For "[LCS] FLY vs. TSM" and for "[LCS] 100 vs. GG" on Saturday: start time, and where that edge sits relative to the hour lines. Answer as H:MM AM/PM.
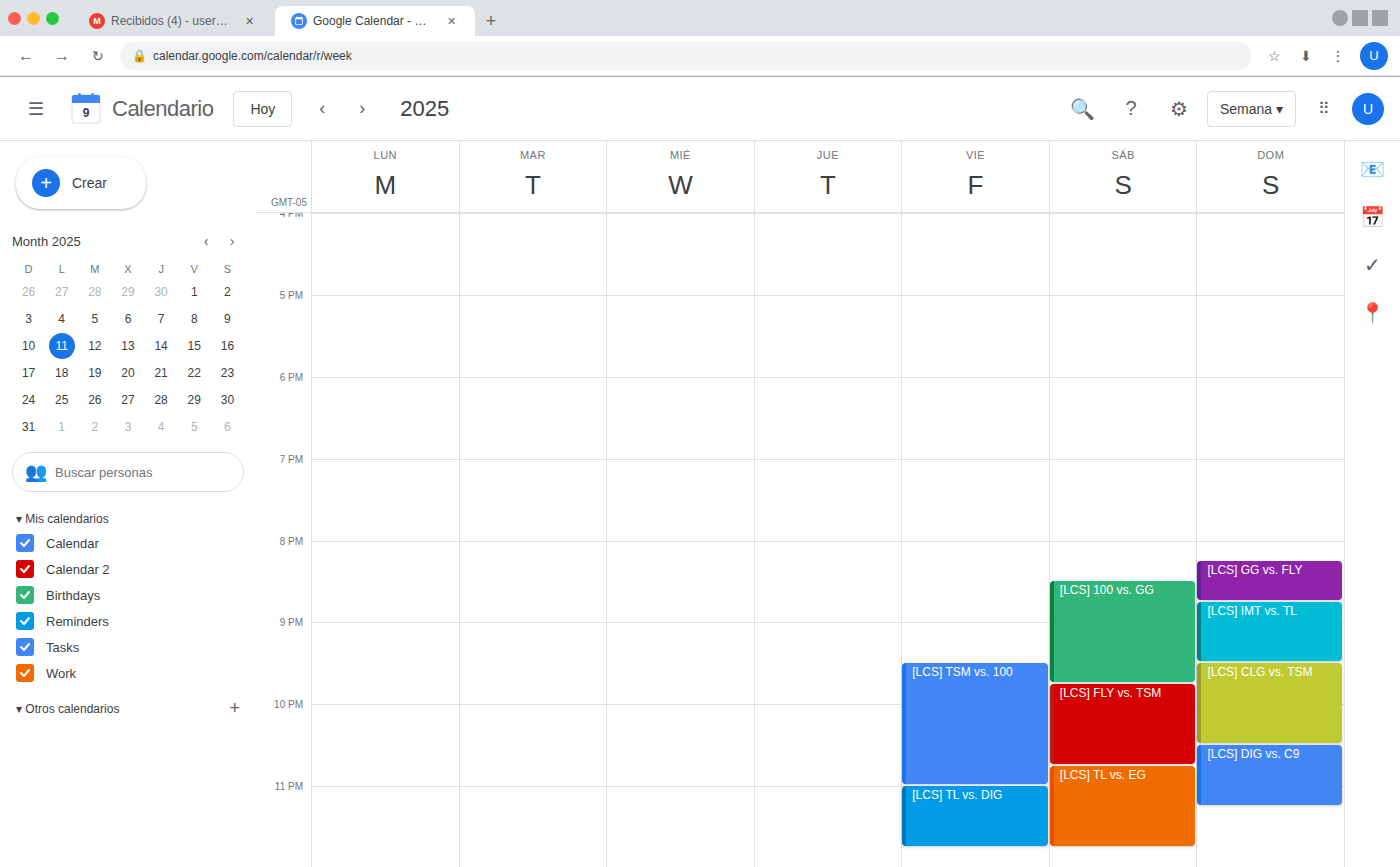
"[LCS] FLY vs. TSM": 9:45 PM, neither: three quarters of the way from the 9 PM line to the 10 PM line. "[LCS] 100 vs. GG": 8:30 PM, halfway between the 8 PM and 9 PM lines.